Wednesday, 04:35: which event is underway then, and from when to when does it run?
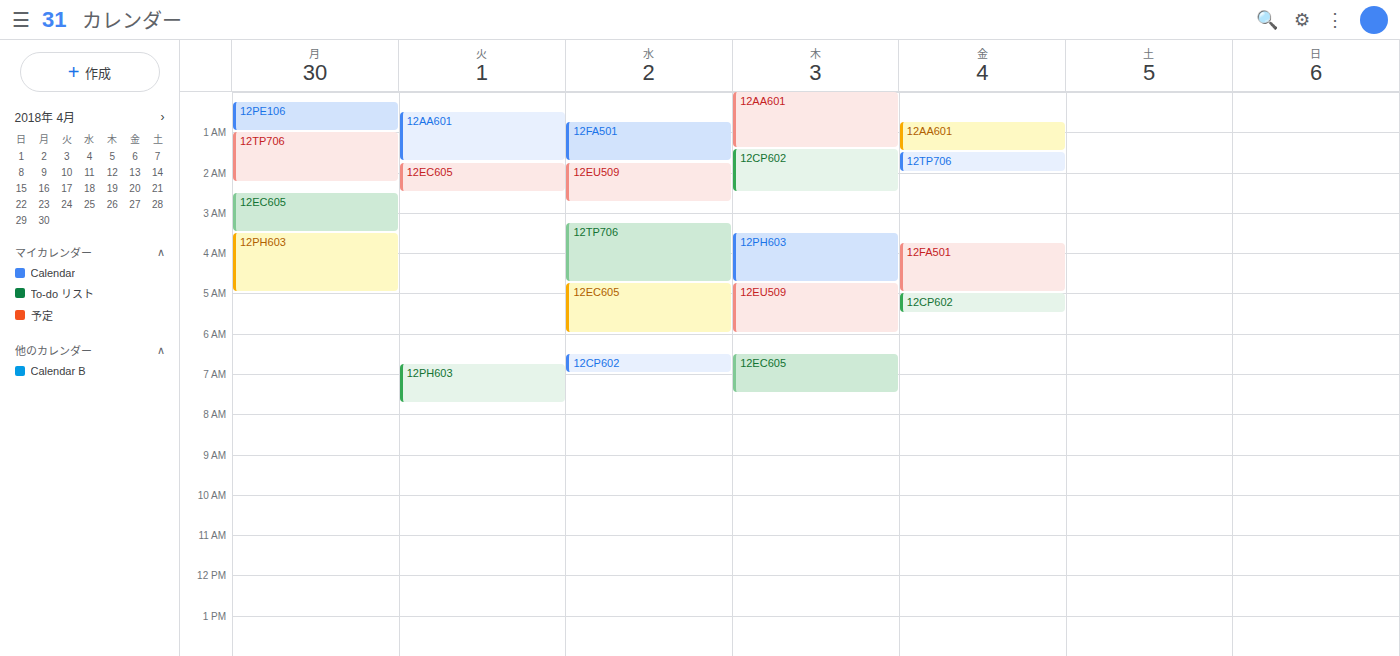
"12TP706", 03:15 to 04:45